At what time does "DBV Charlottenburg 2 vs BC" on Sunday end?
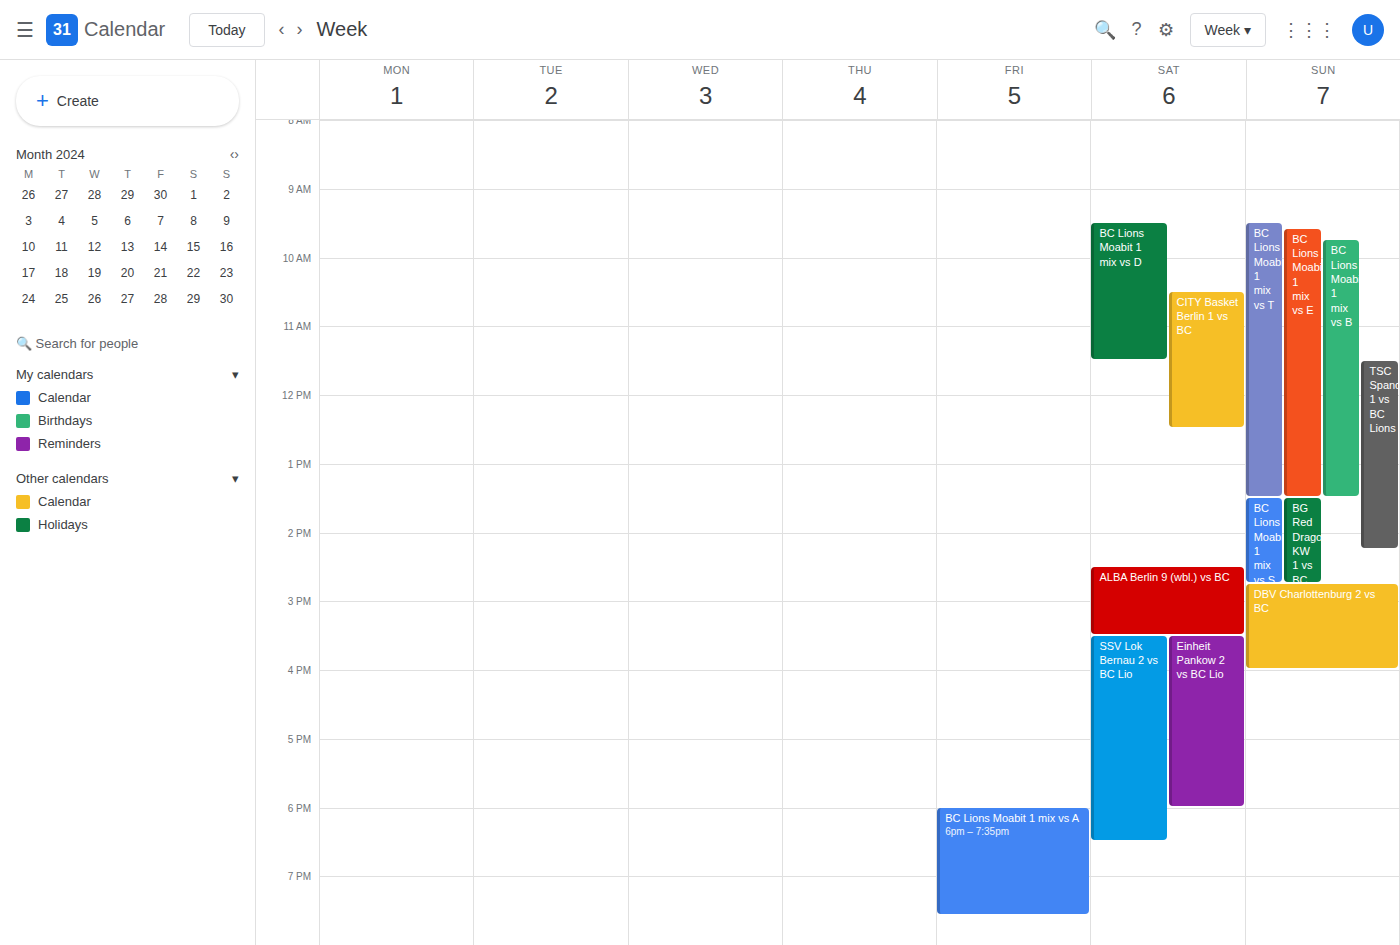
16:00